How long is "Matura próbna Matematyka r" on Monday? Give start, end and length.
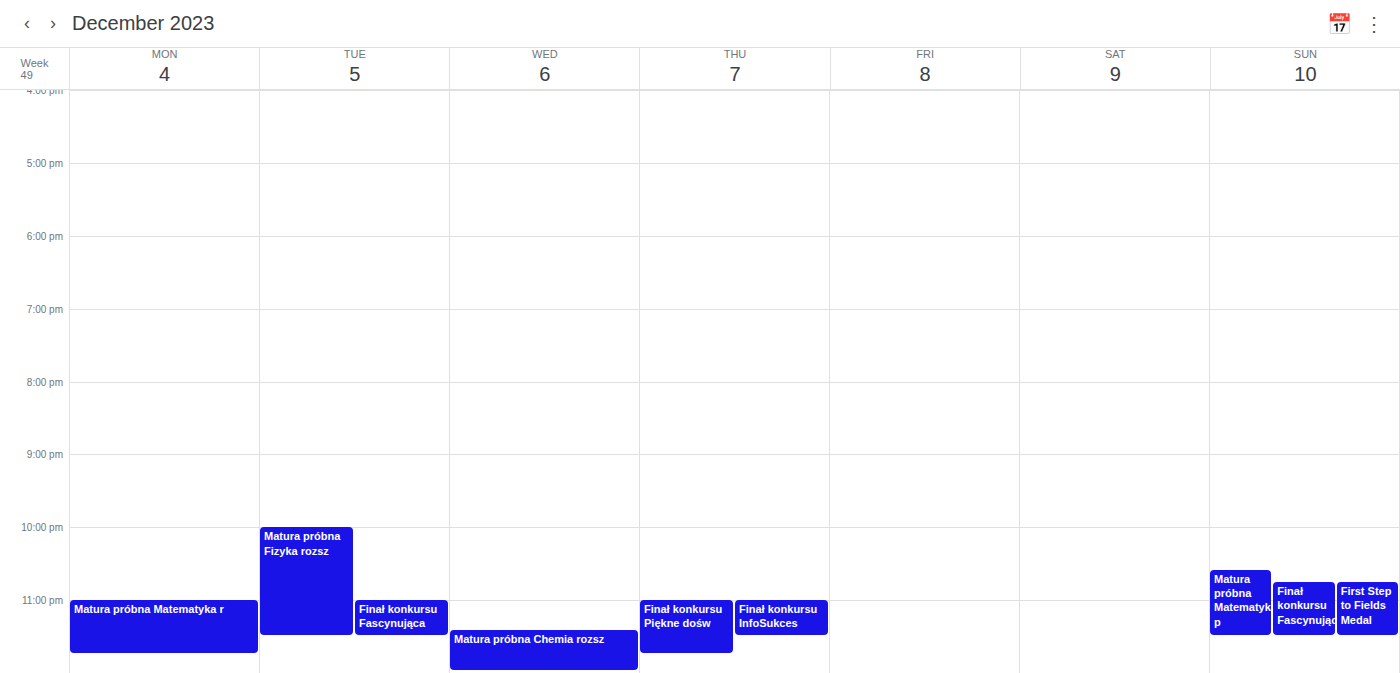
11:00 PM to 11:45 PM, 45 minutes